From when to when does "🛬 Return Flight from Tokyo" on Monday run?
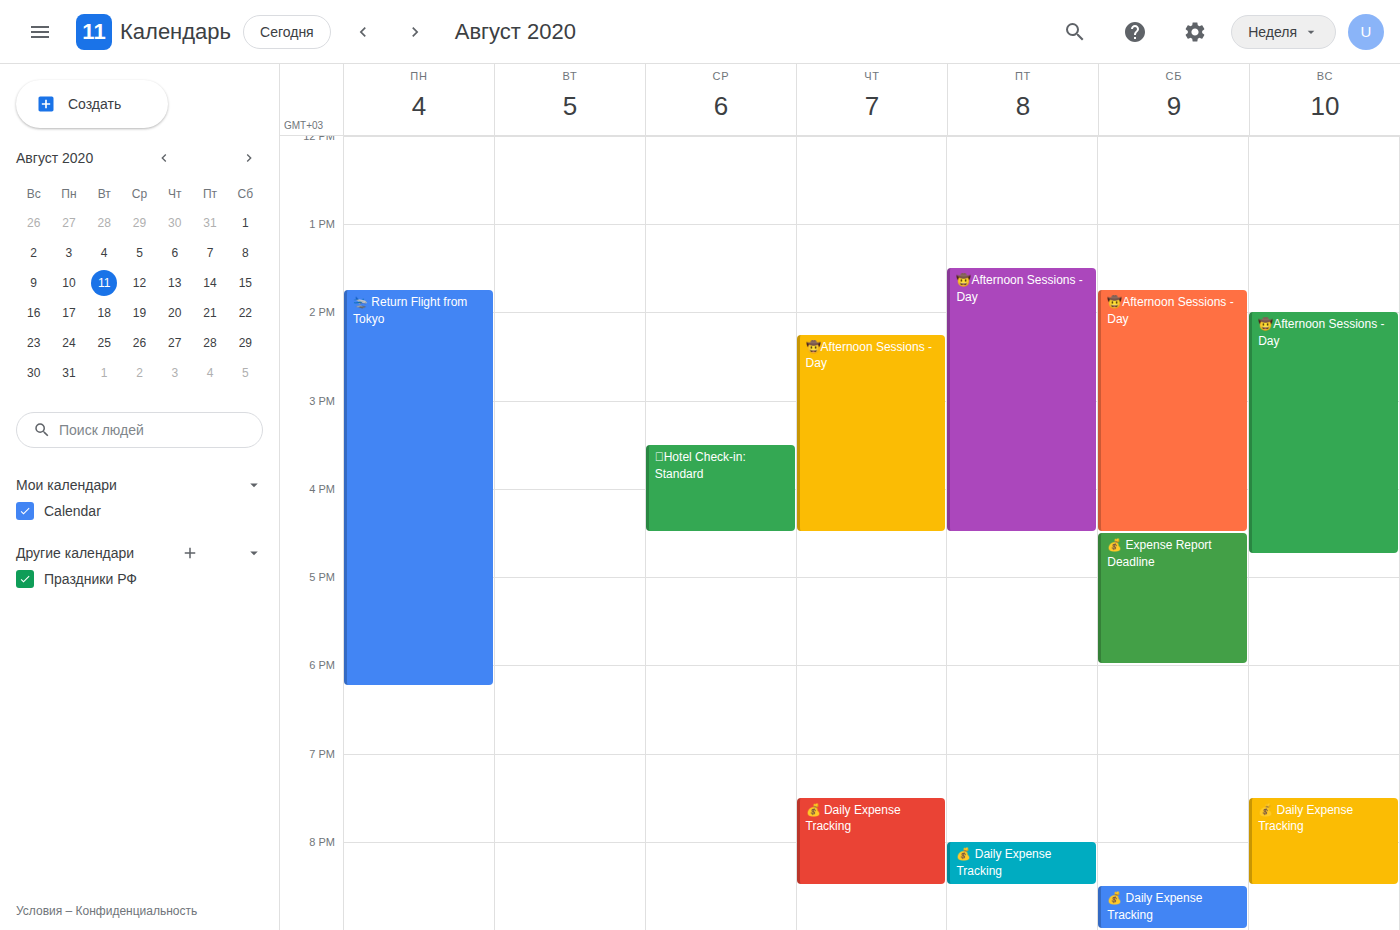
1:45 PM to 6:15 PM